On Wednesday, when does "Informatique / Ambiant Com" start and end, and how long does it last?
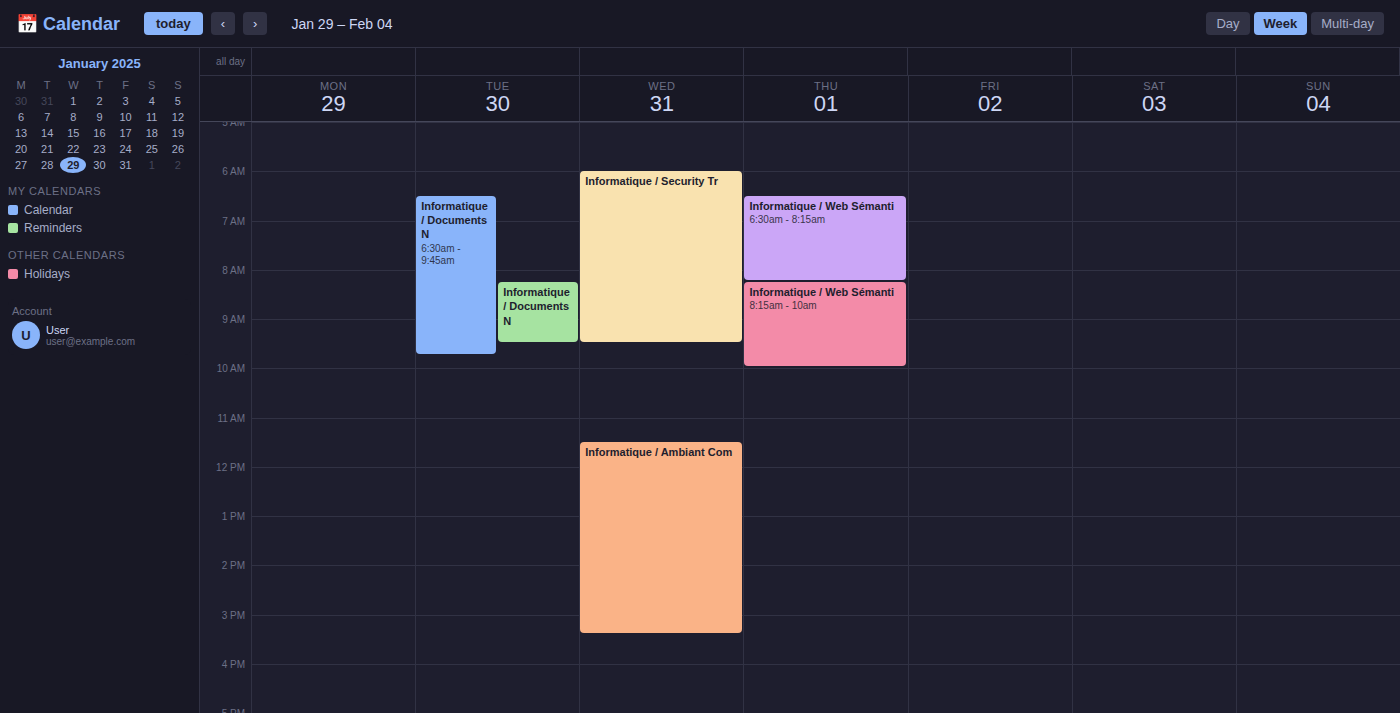
11:30 AM to 3:25 PM, 3 hours 55 minutes